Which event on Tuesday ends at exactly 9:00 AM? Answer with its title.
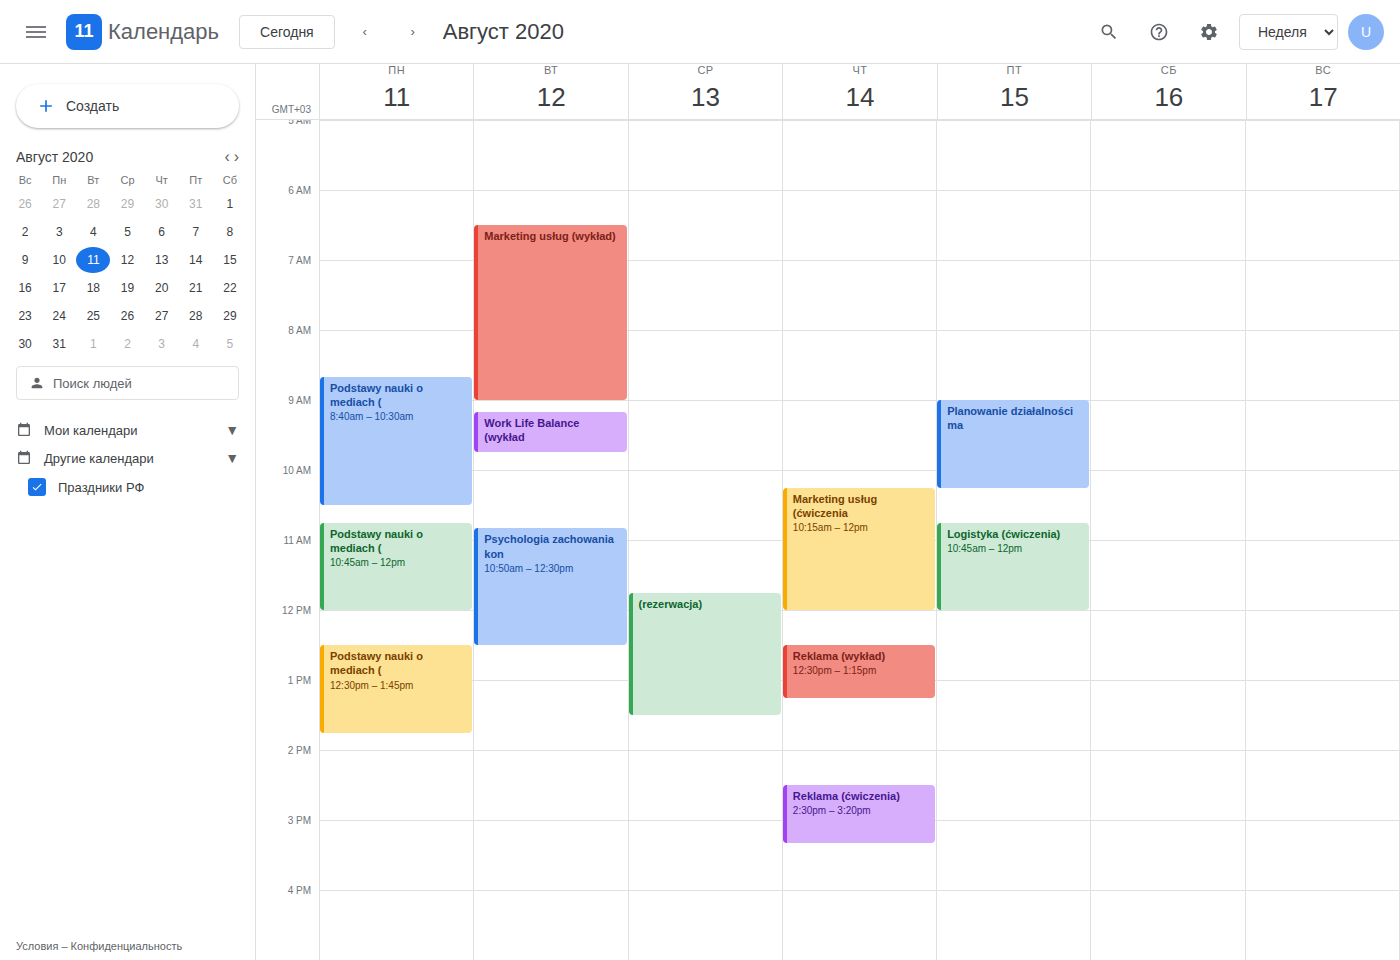
"Marketing usług (wykład)"